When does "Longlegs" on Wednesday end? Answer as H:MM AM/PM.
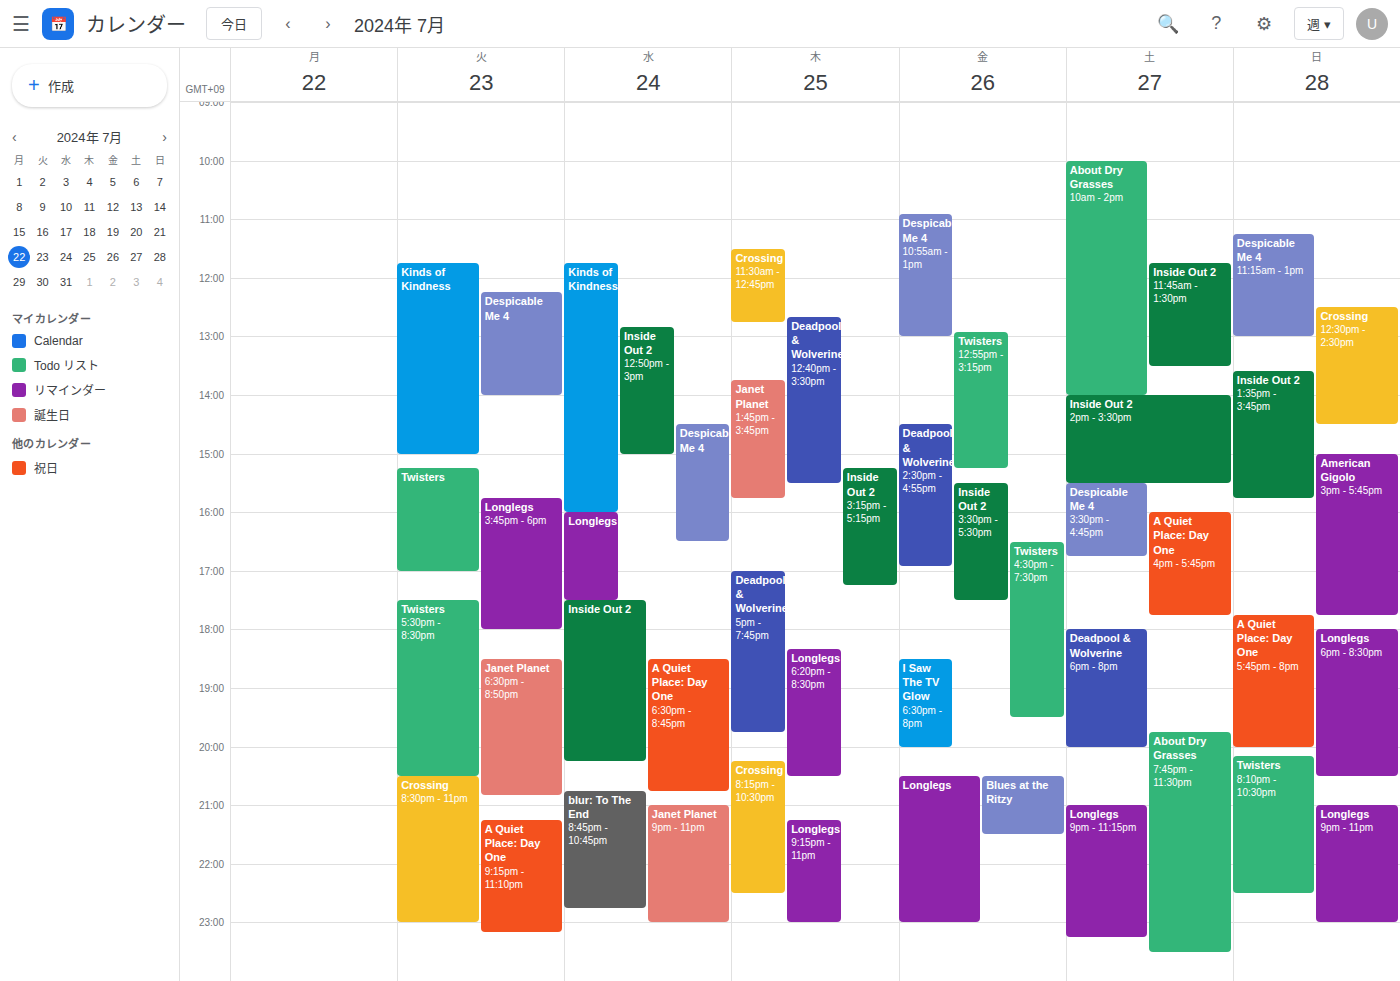
5:30 PM